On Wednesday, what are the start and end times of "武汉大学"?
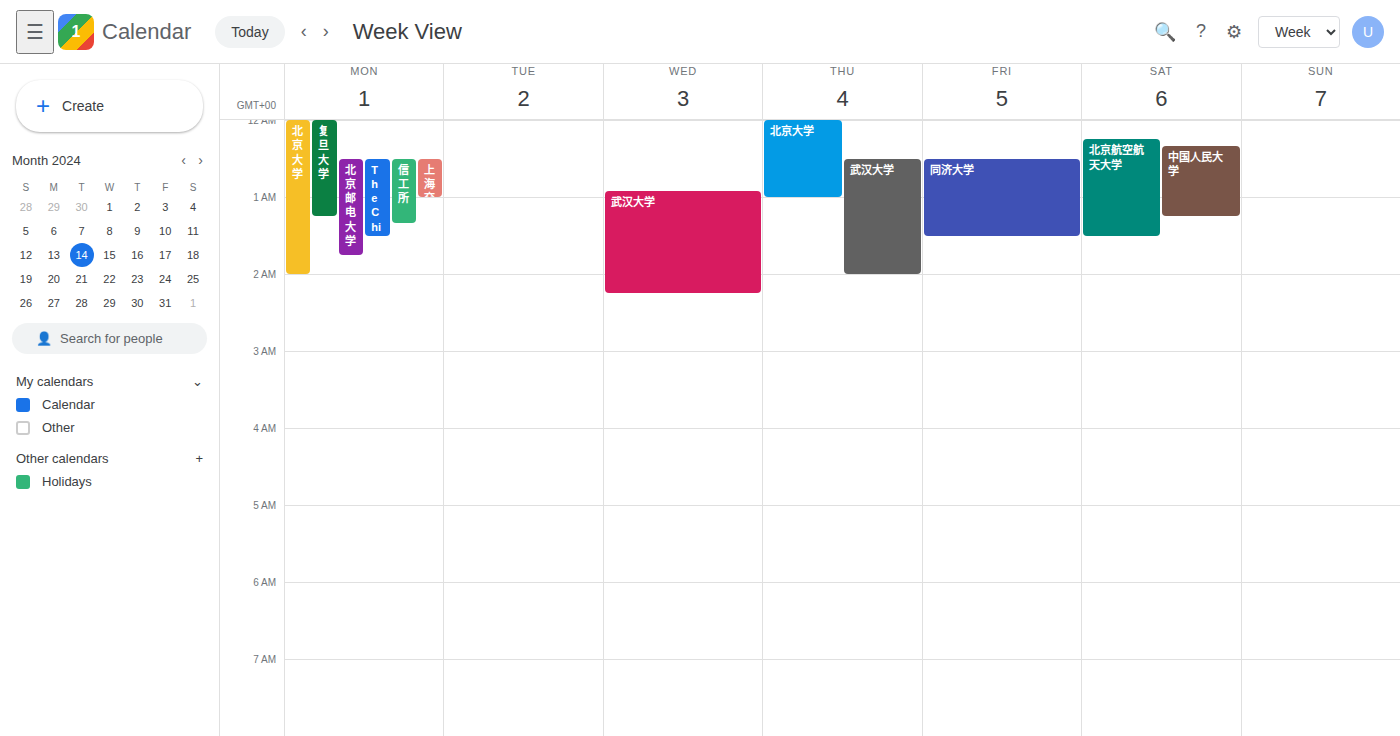
12:55 AM to 2:15 AM